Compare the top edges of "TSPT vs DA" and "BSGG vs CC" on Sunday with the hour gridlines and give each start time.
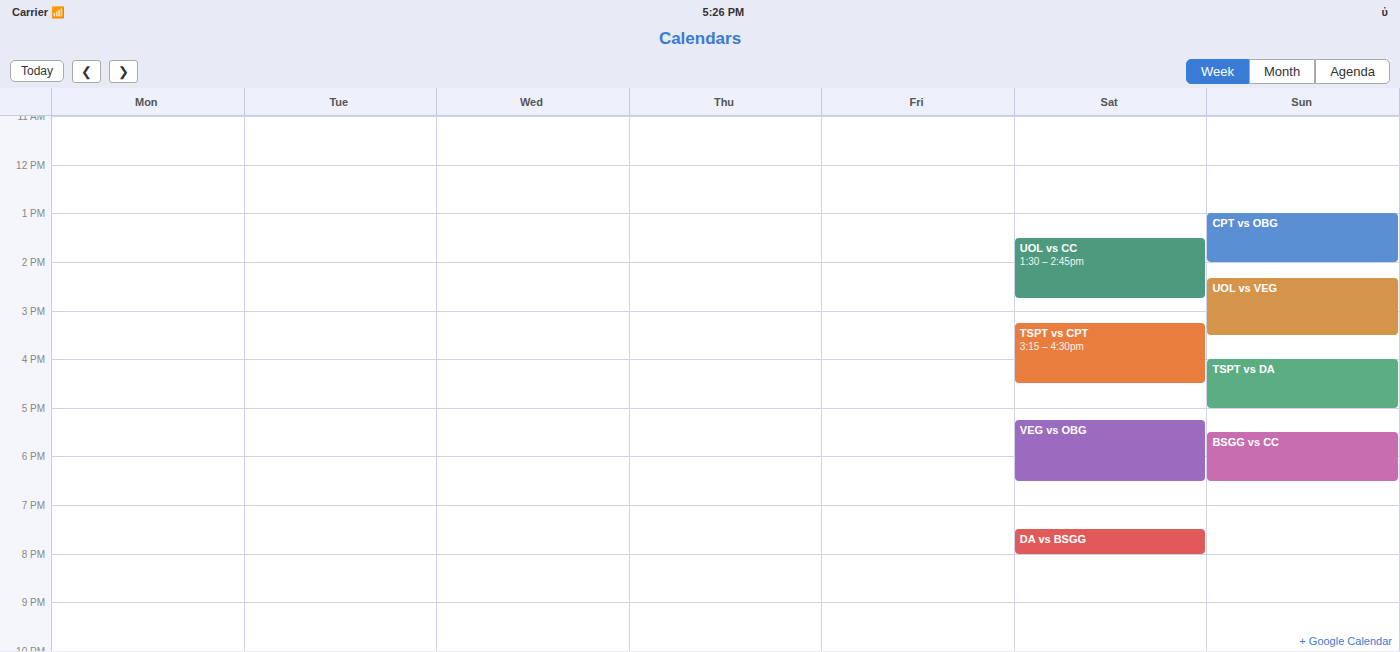
"TSPT vs DA": 4:00 PM, exactly on the 4 PM line. "BSGG vs CC": 5:30 PM, halfway between the 5 PM and 6 PM lines.